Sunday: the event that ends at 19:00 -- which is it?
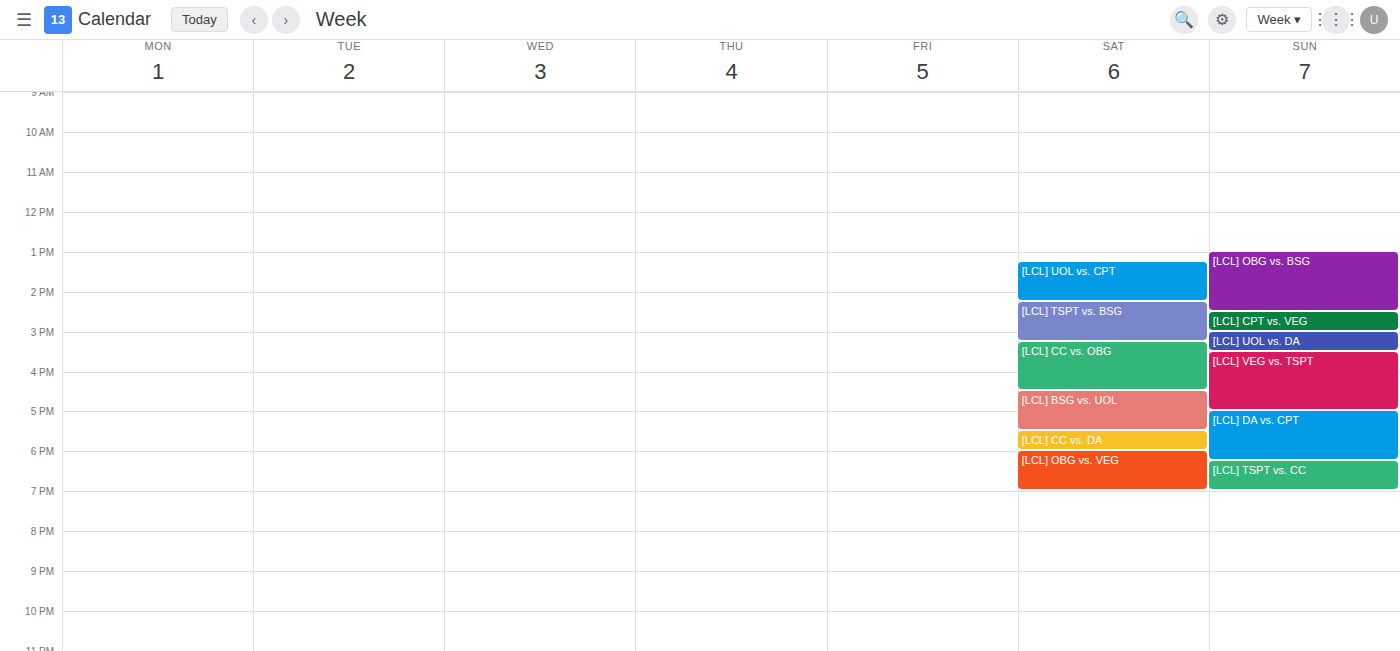
"[LCL] TSPT vs. CC"